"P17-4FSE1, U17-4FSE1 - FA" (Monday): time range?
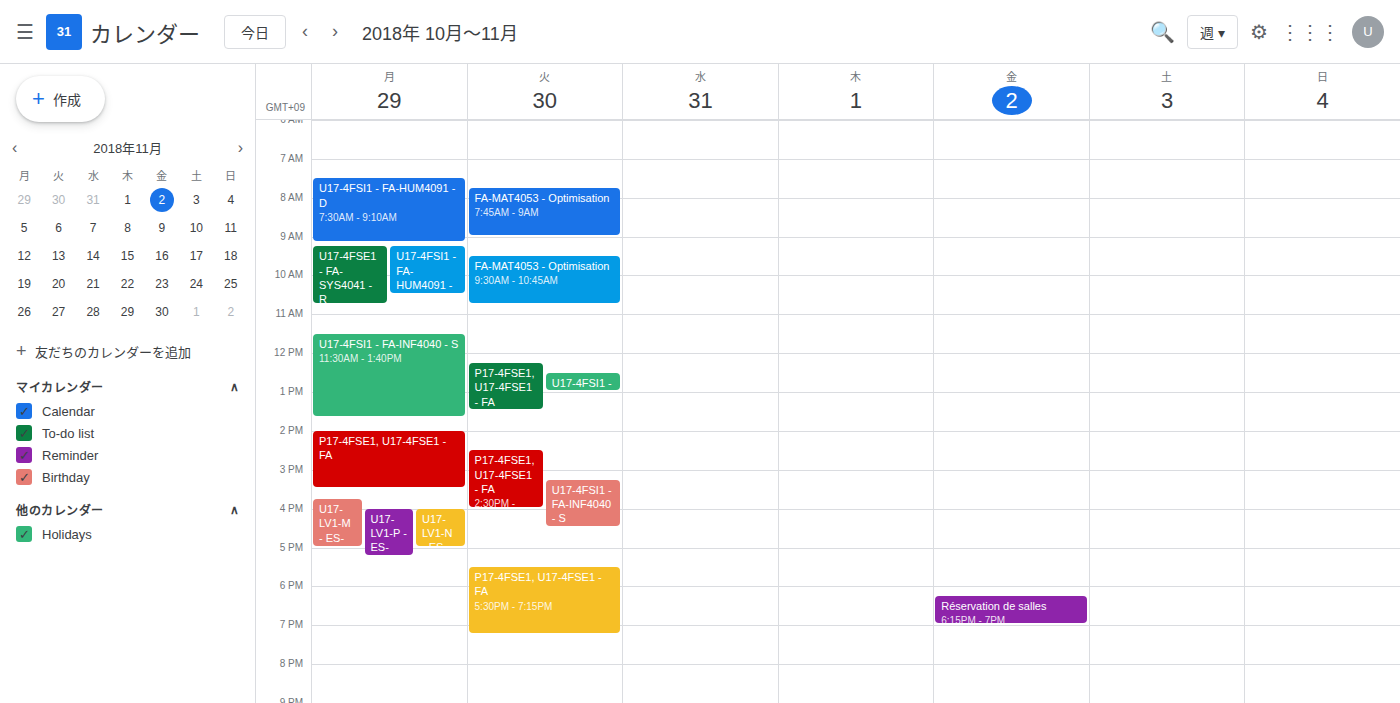
2:00 PM to 3:30 PM